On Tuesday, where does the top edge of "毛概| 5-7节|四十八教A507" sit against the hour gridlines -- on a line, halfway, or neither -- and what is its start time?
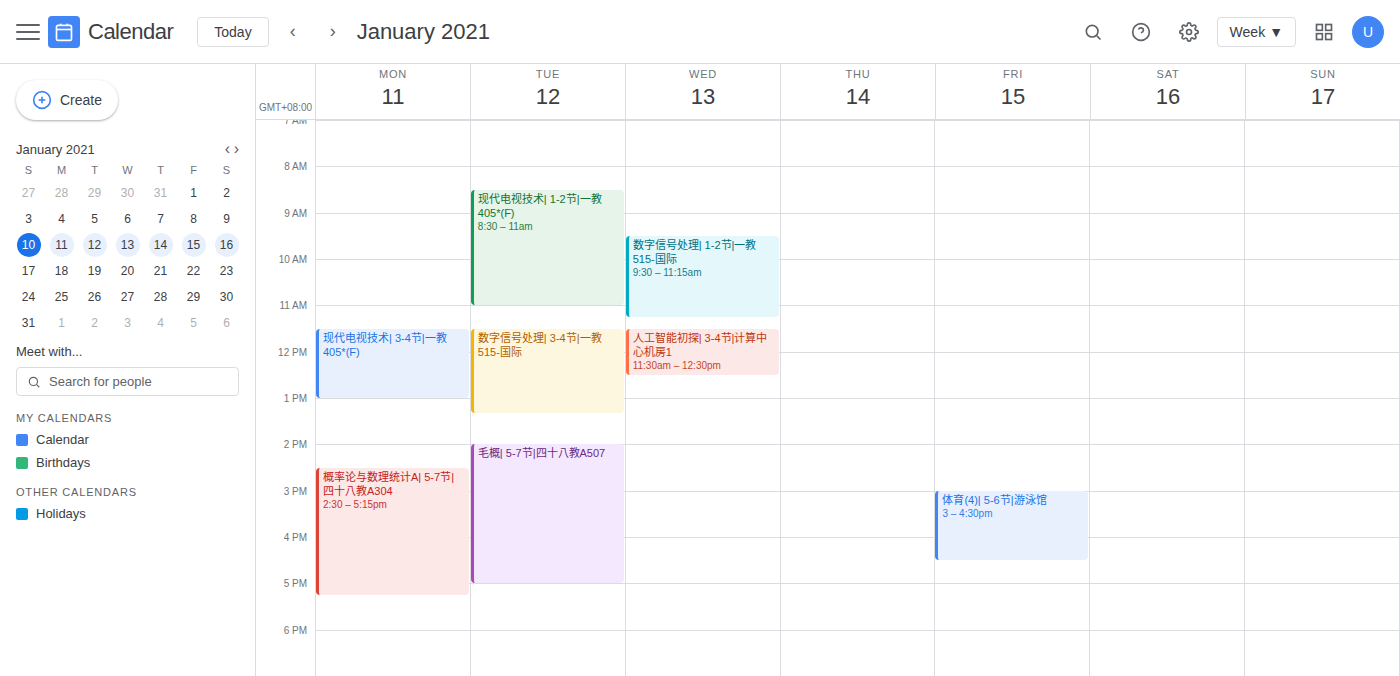
2:00 PM -- exactly on the 2 PM line.